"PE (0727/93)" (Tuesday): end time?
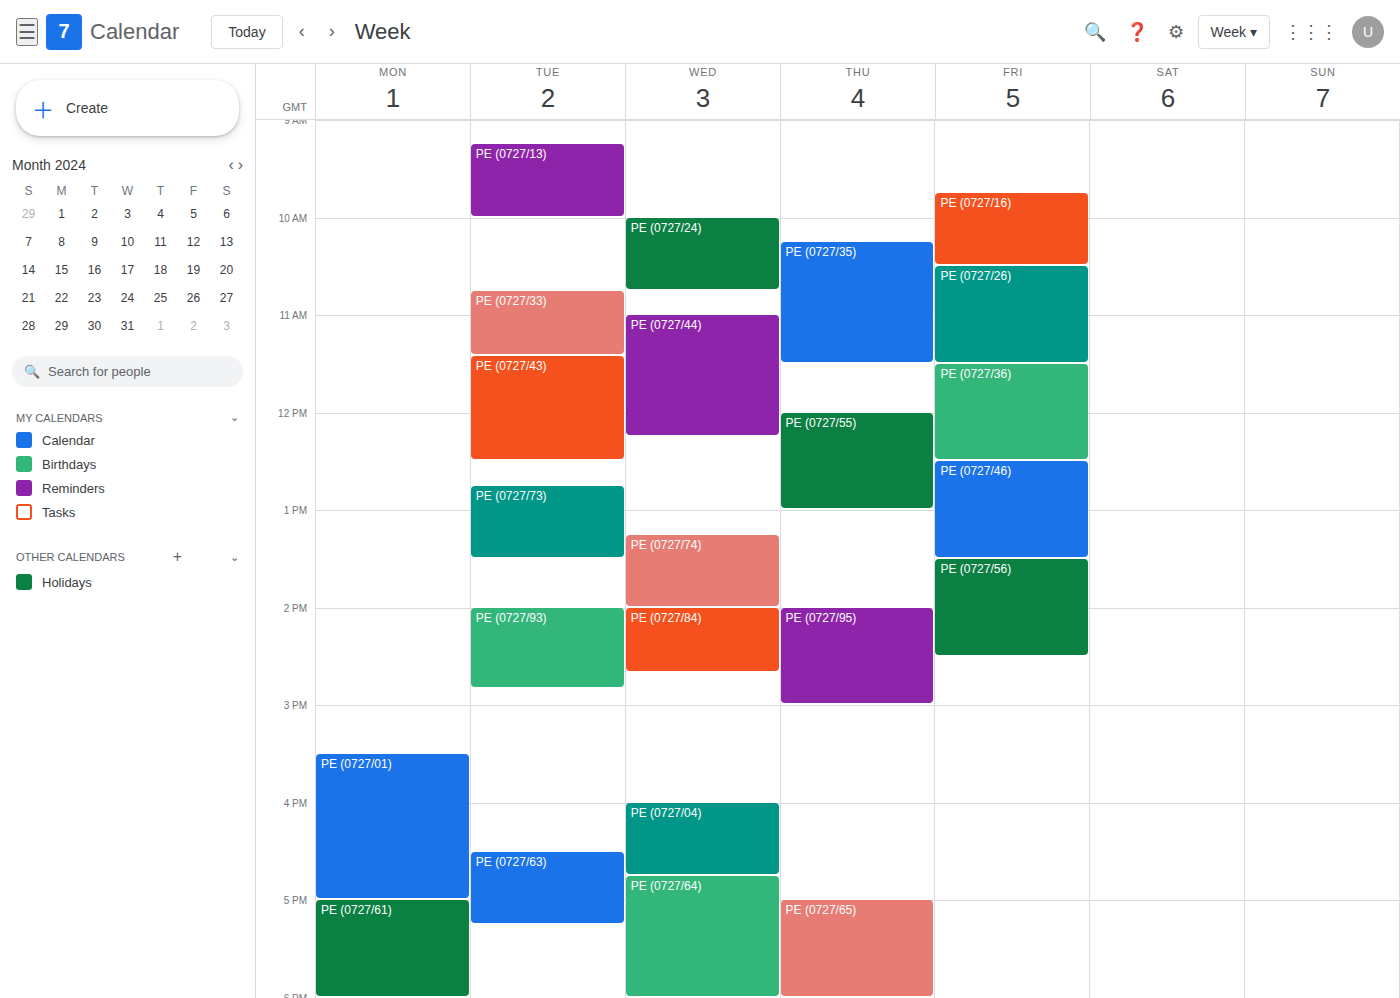
2:50 PM